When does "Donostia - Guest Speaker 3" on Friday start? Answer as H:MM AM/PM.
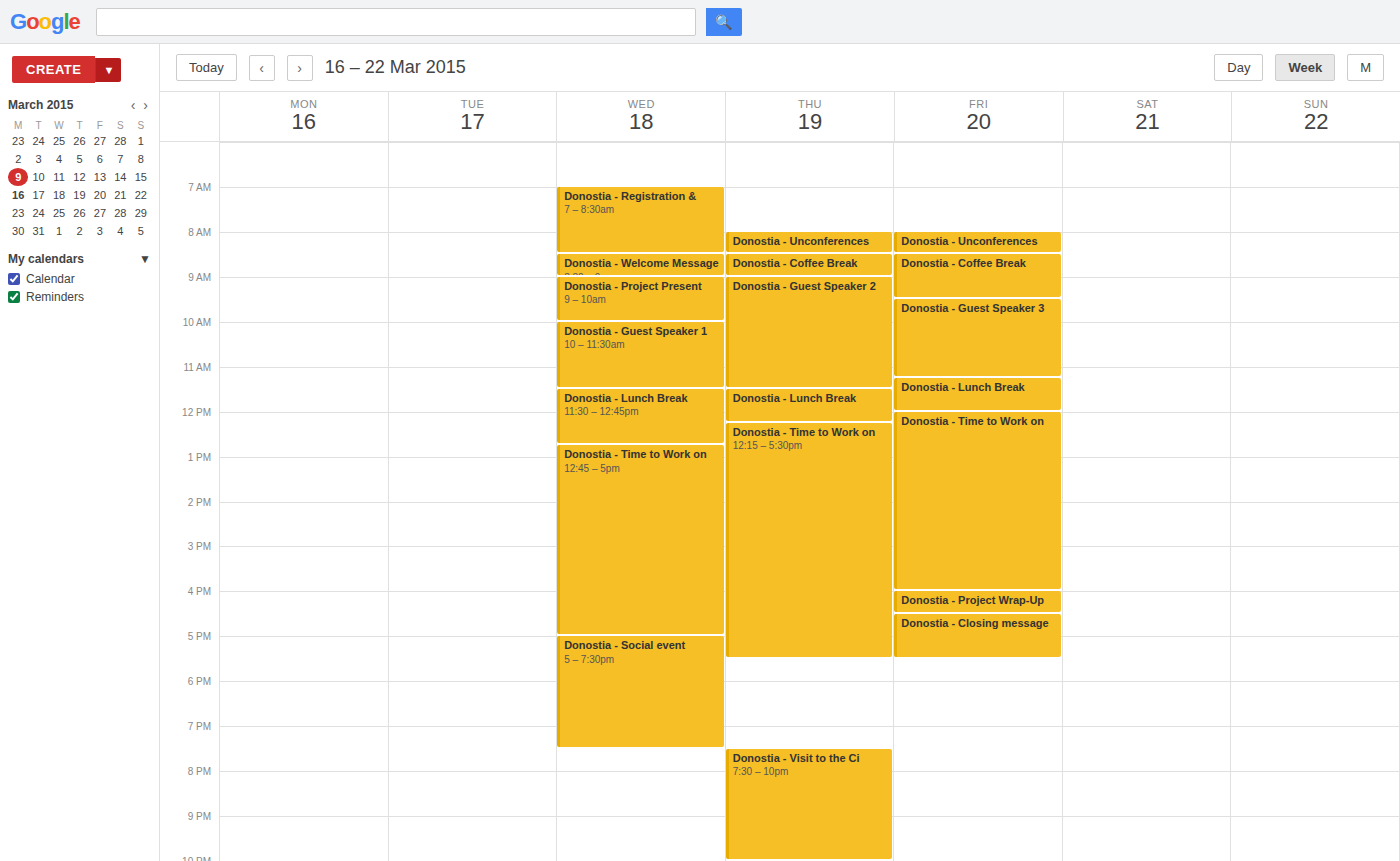
9:30 AM